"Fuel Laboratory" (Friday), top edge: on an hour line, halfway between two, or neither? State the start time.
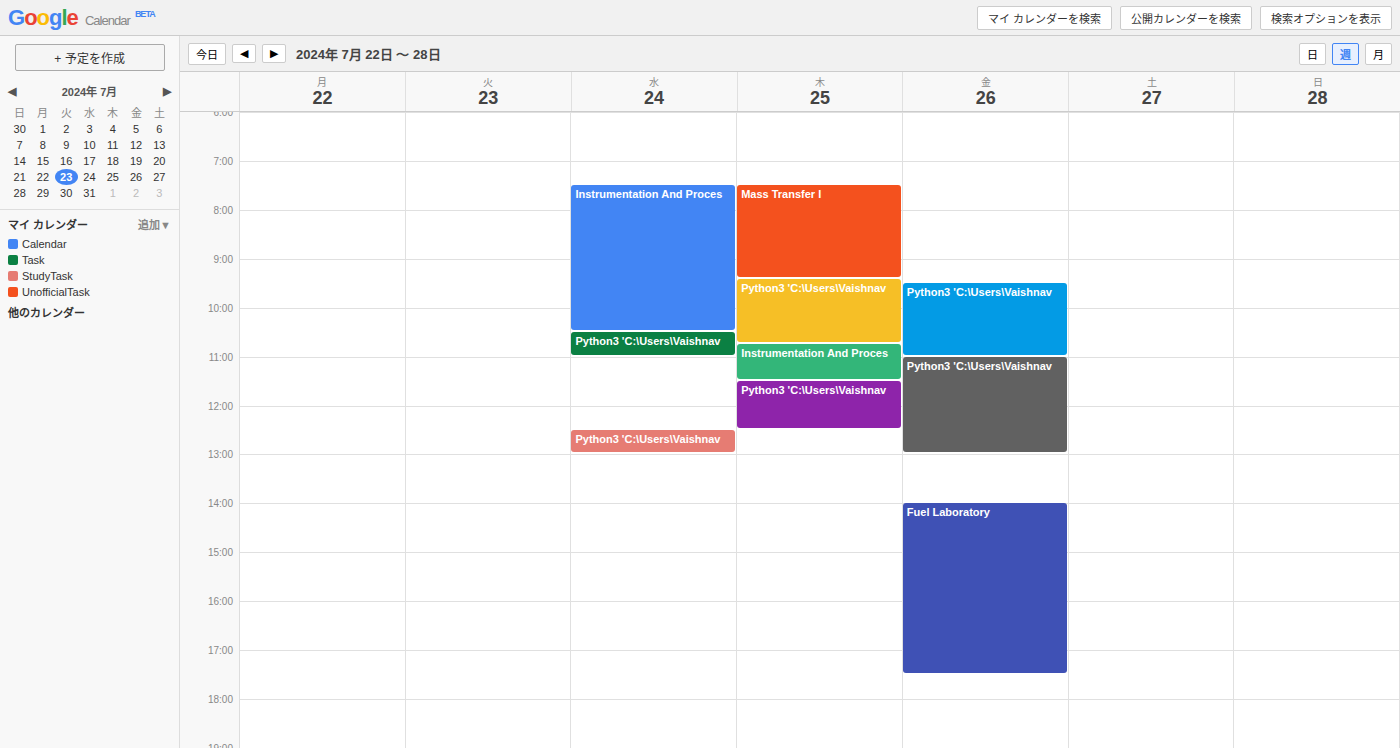
2:00 PM -- exactly on the 2 PM line.